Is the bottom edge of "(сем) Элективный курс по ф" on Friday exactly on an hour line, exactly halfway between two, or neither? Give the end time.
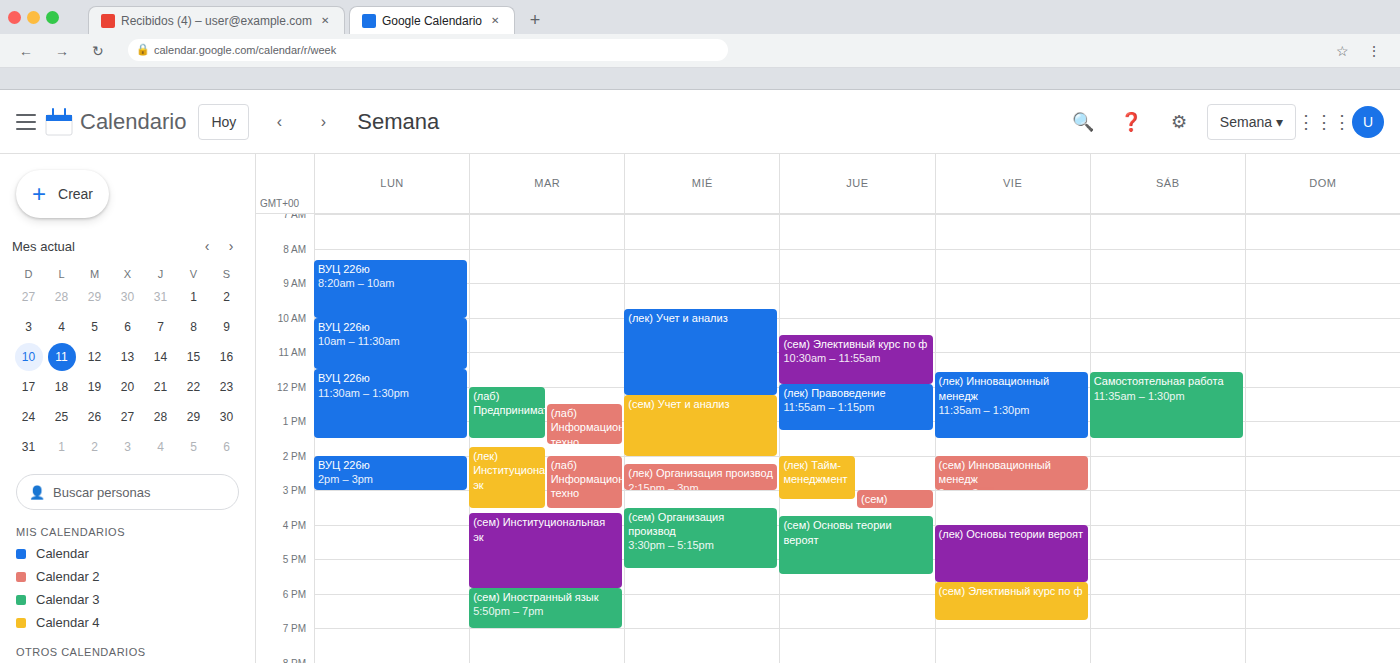
6:45 PM -- neither: three quarters of the way from the 6 PM line to the 7 PM line.